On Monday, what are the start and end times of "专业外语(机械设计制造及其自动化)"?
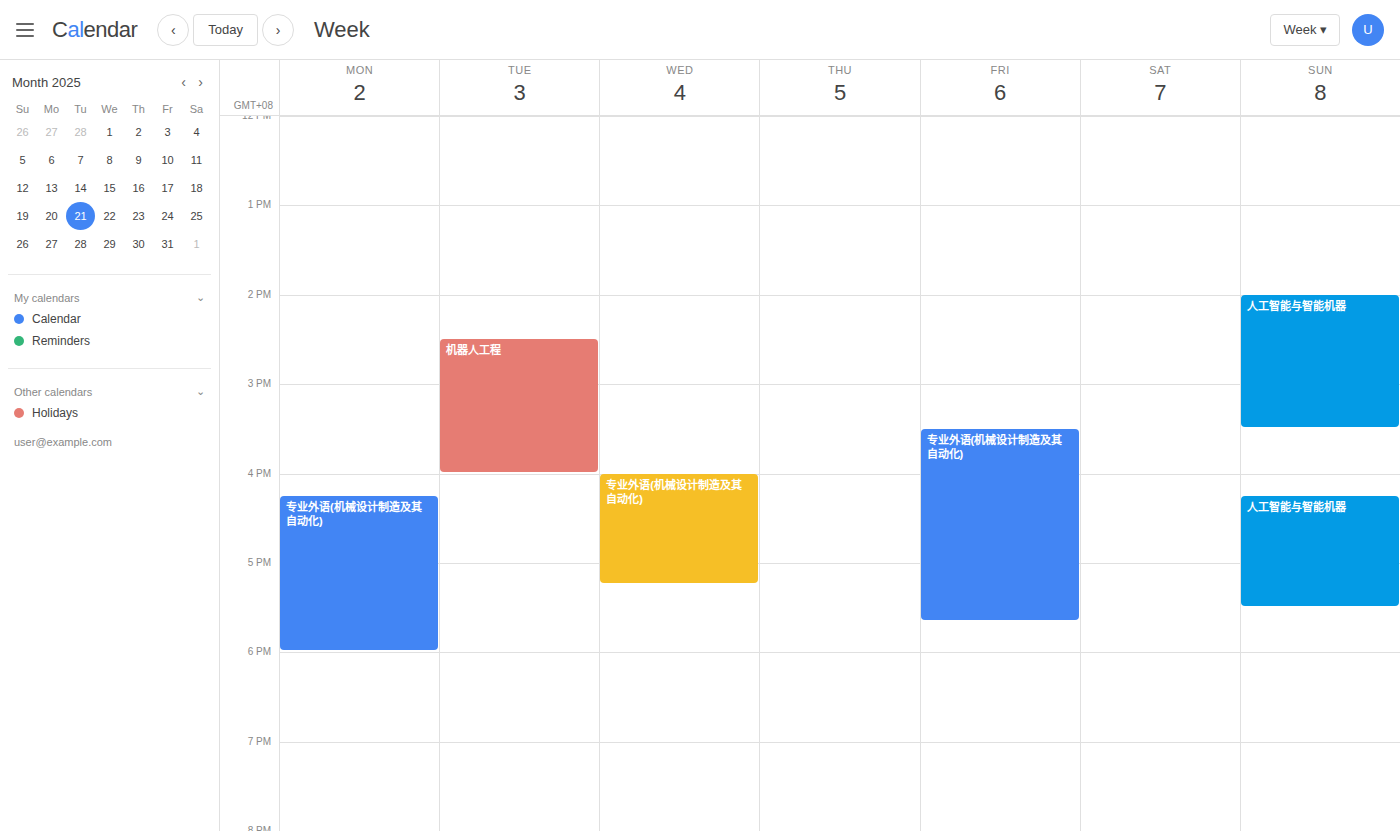
4:15 PM to 6:00 PM